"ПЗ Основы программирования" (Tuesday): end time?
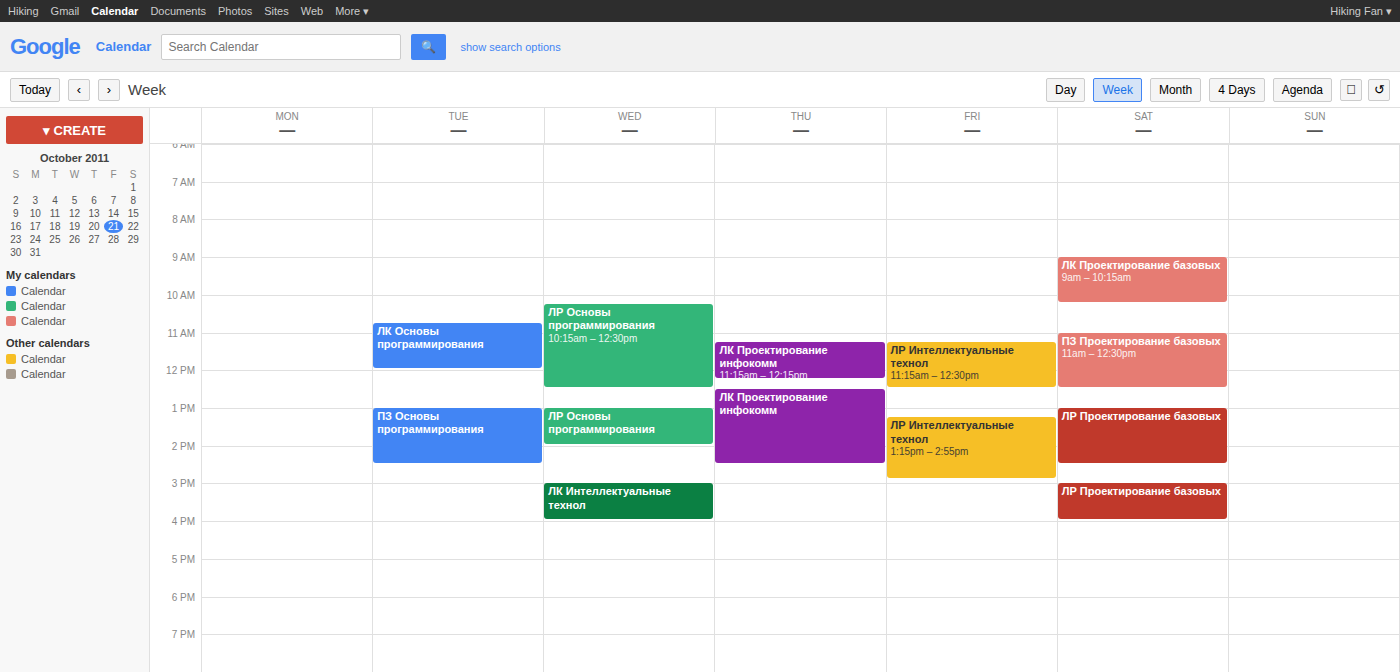
2:30 PM